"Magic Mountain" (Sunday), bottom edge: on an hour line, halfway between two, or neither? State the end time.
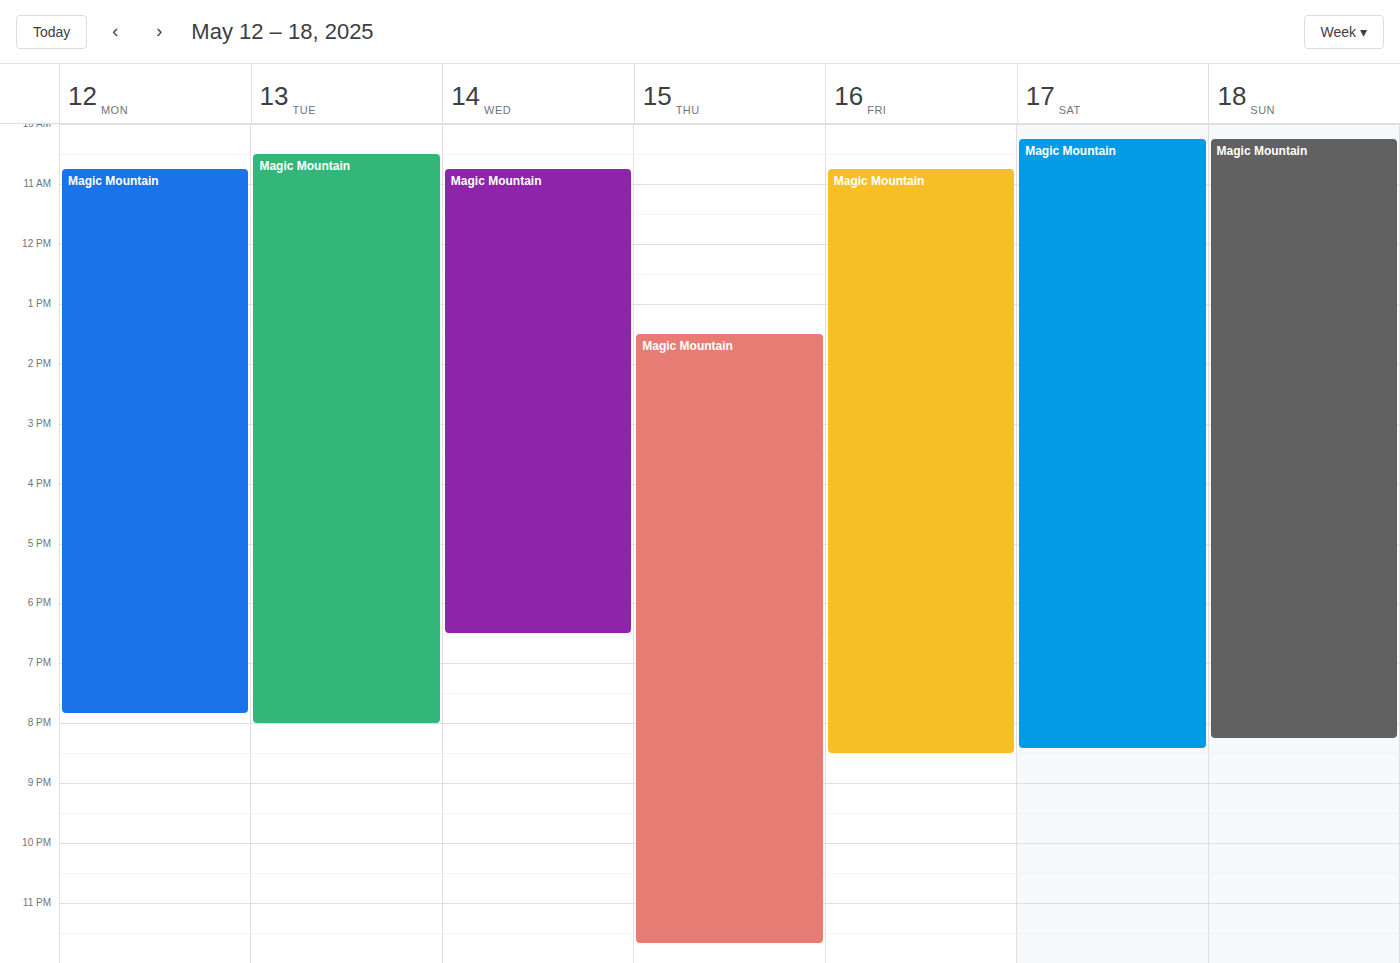
8:15 PM -- neither: a quarter of the way from the 8 PM line to the 9 PM line.